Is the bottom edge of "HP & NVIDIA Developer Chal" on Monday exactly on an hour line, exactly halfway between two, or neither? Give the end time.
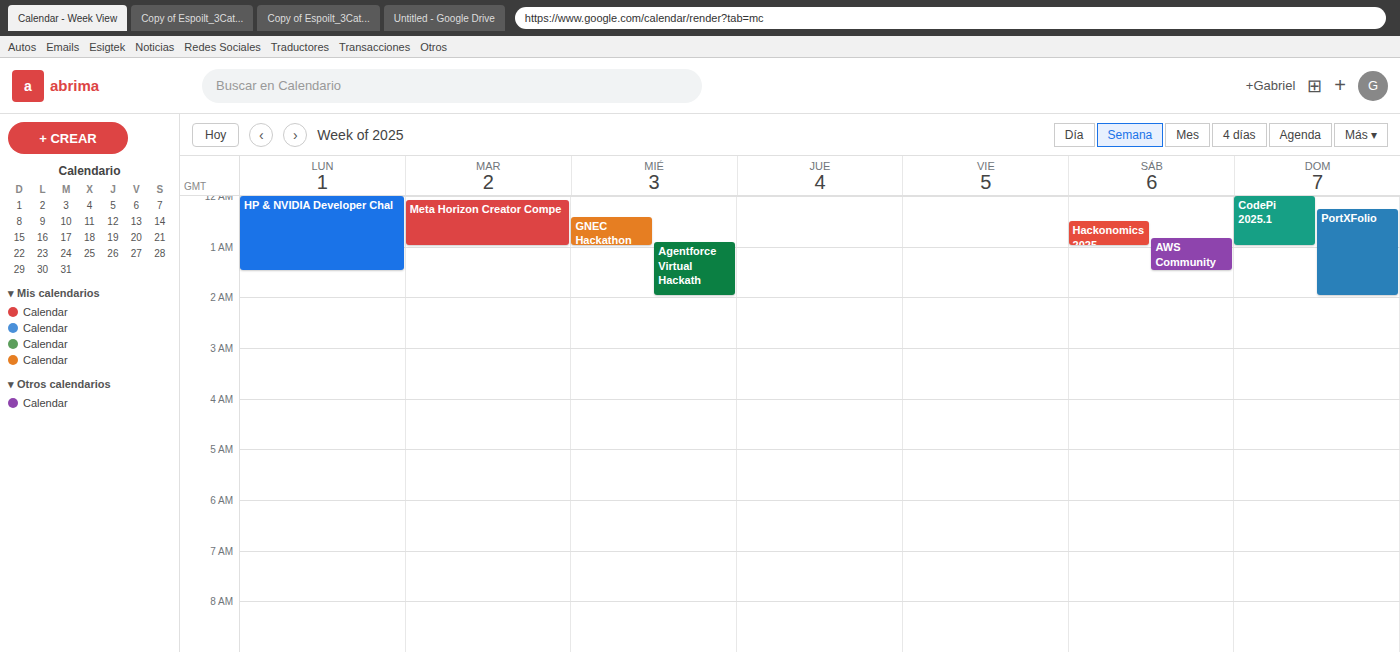
1:30 AM -- halfway between the 1 AM and 2 AM lines.